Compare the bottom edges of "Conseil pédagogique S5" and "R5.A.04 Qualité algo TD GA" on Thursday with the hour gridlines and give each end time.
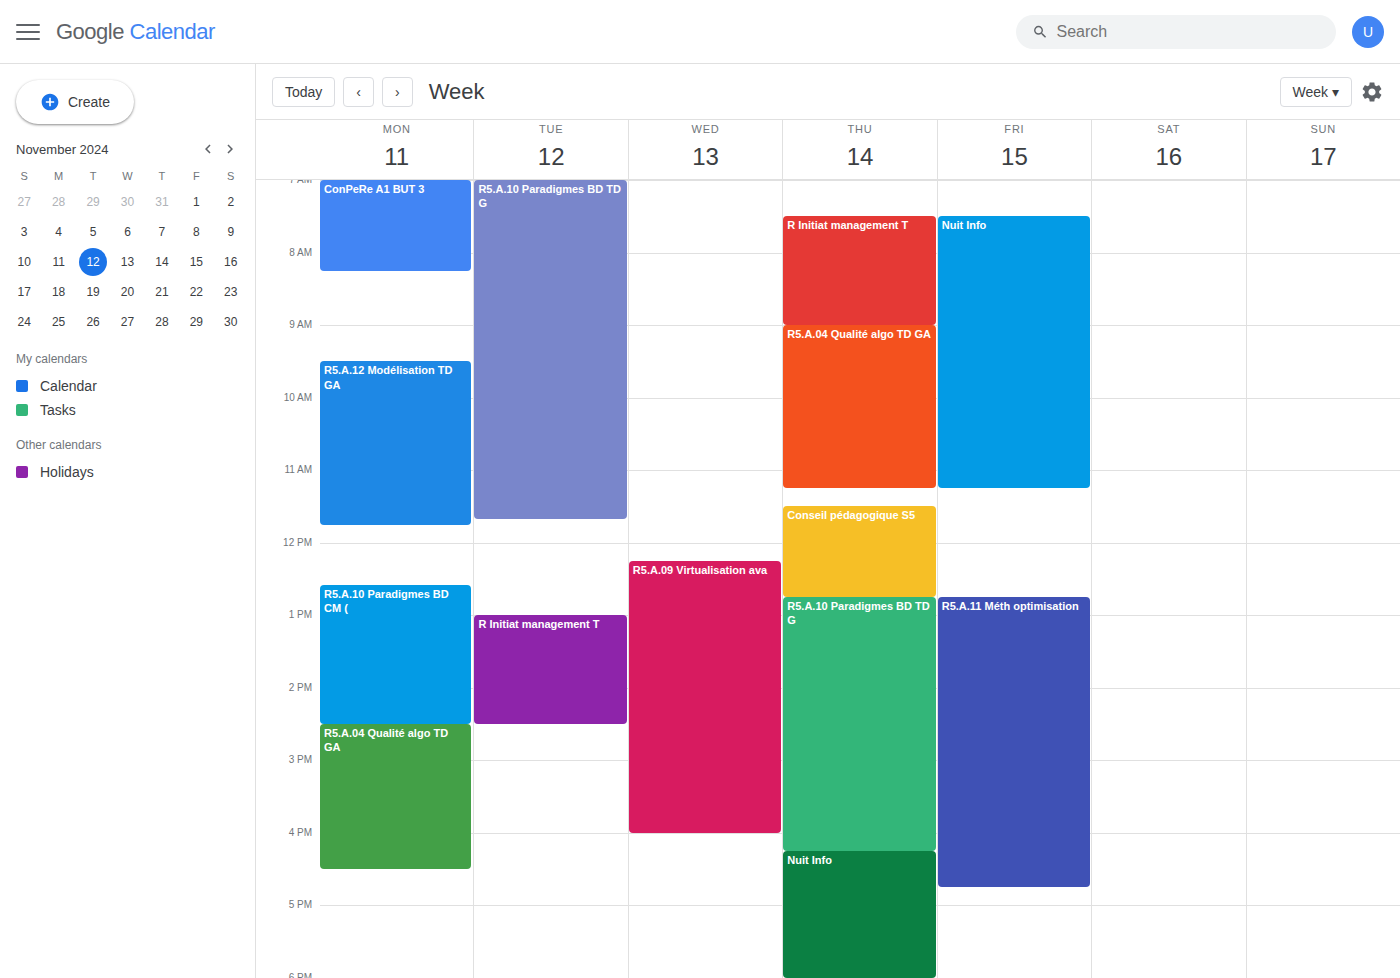
"Conseil pédagogique S5": 12:45 PM, neither: three quarters of the way from the 12 PM line to the 1 PM line. "R5.A.04 Qualité algo TD GA": 11:15 AM, neither: a quarter of the way from the 11 AM line to the 12 PM line.